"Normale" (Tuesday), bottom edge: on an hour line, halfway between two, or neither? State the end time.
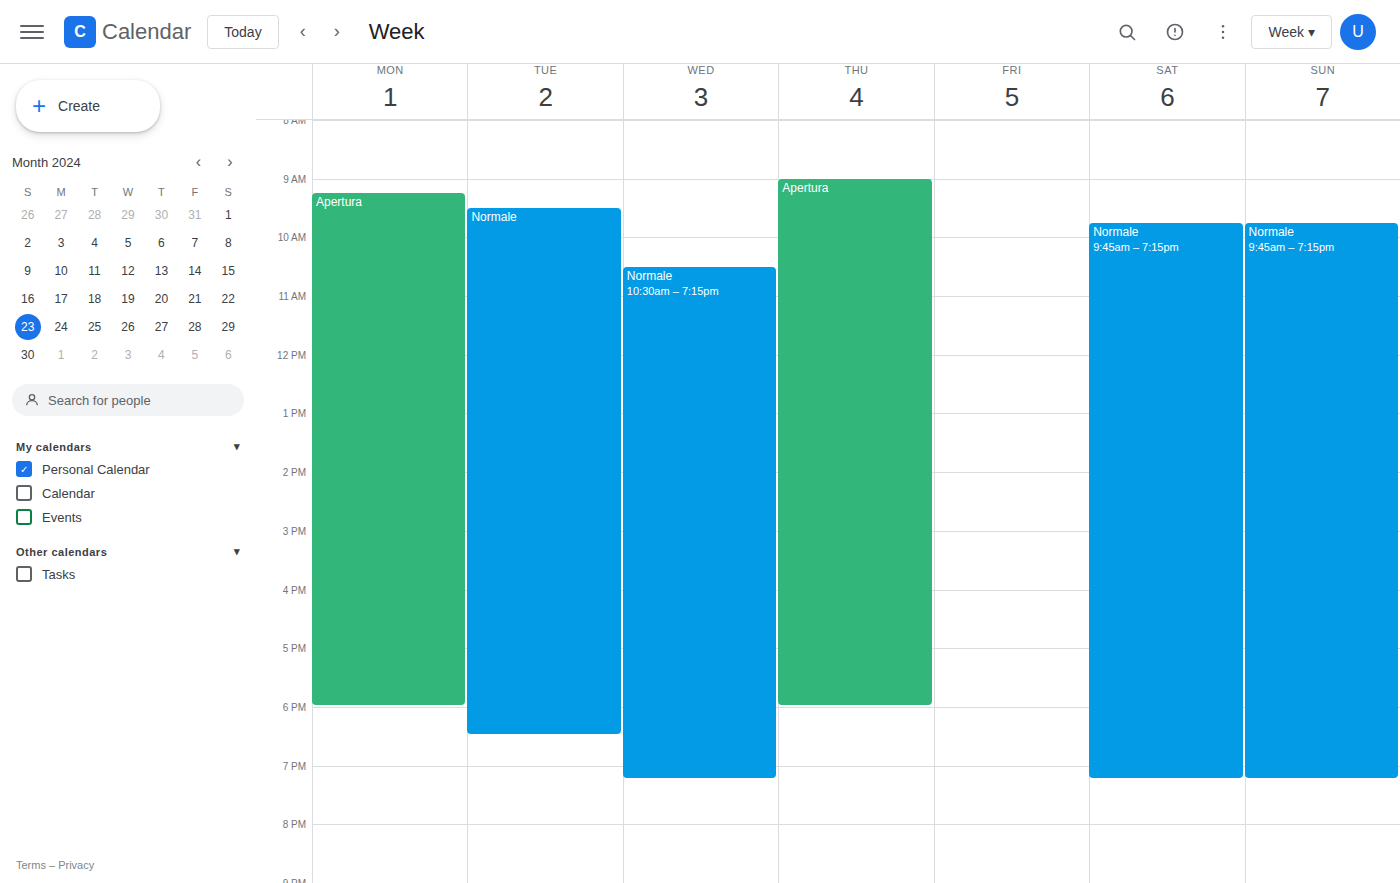
6:30 PM -- halfway between the 6 PM and 7 PM lines.